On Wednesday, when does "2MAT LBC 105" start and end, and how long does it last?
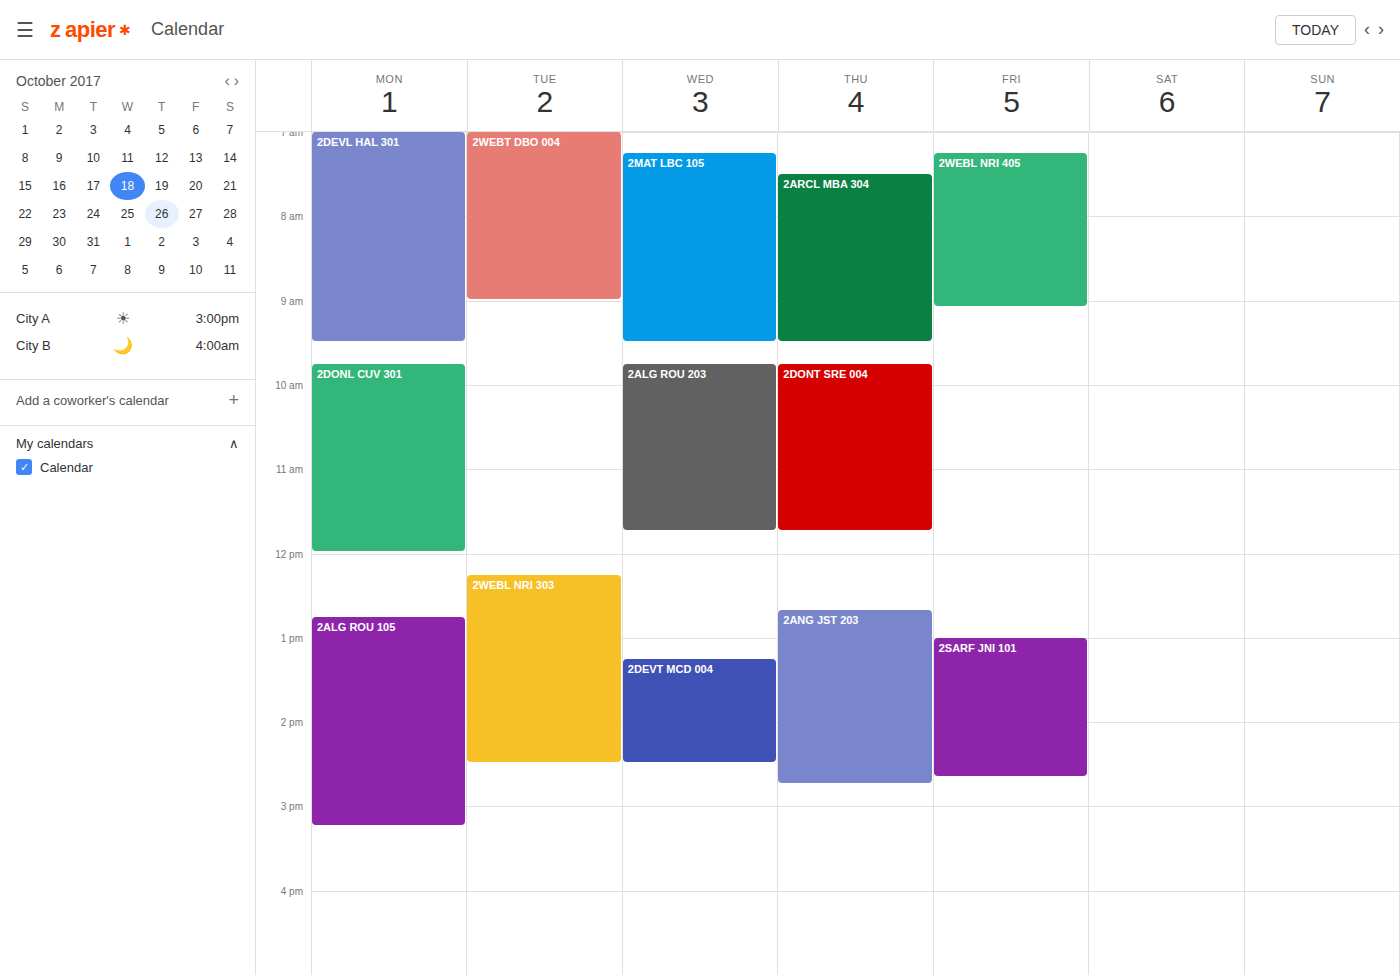
7:15 AM to 9:30 AM, 2 hours 15 minutes